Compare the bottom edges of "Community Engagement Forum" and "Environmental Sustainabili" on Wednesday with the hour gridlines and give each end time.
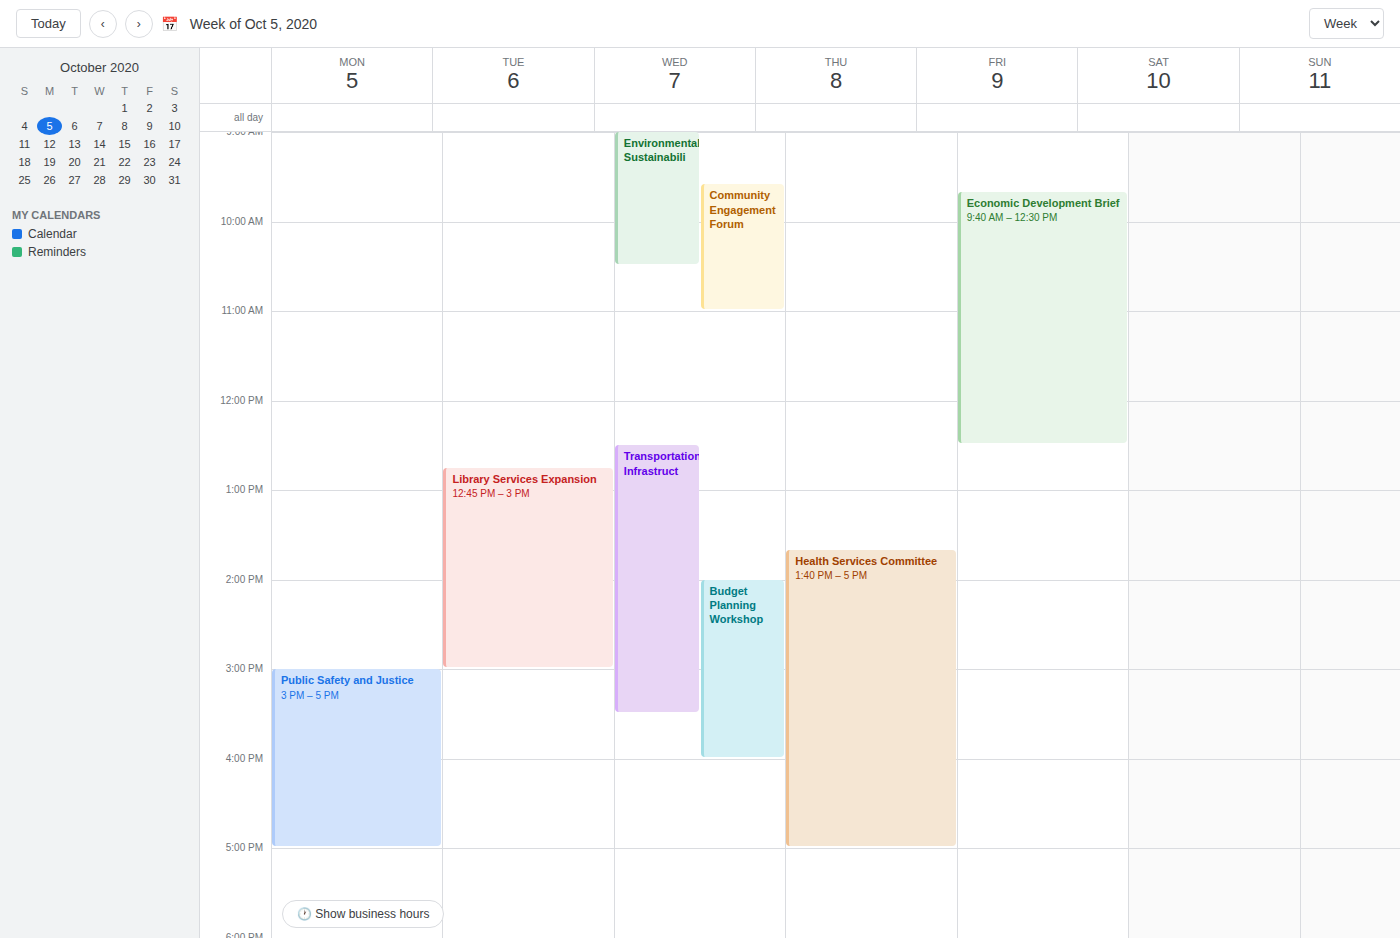
"Community Engagement Forum": 11:00 AM, exactly on the 11 AM line. "Environmental Sustainabili": 10:30 AM, halfway between the 10 AM and 11 AM lines.